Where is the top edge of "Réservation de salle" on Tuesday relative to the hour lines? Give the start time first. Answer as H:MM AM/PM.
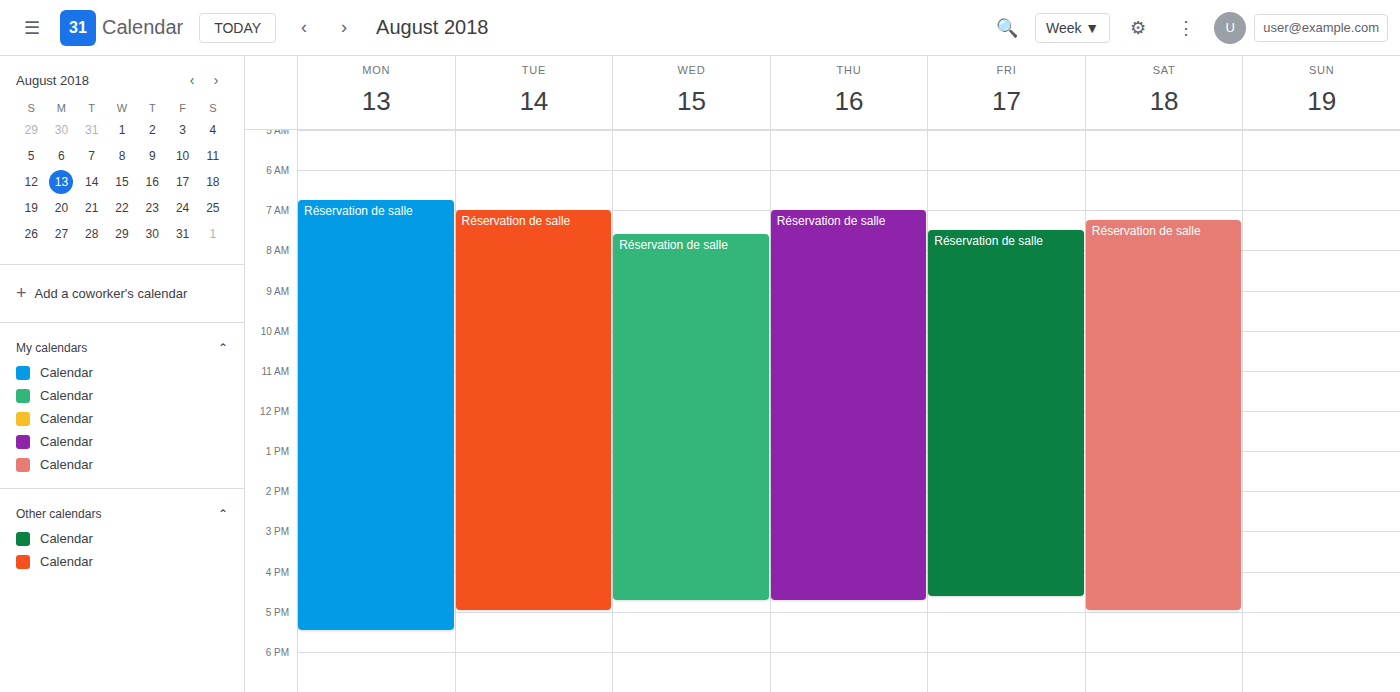
7:00 AM -- exactly on the 7 AM line.